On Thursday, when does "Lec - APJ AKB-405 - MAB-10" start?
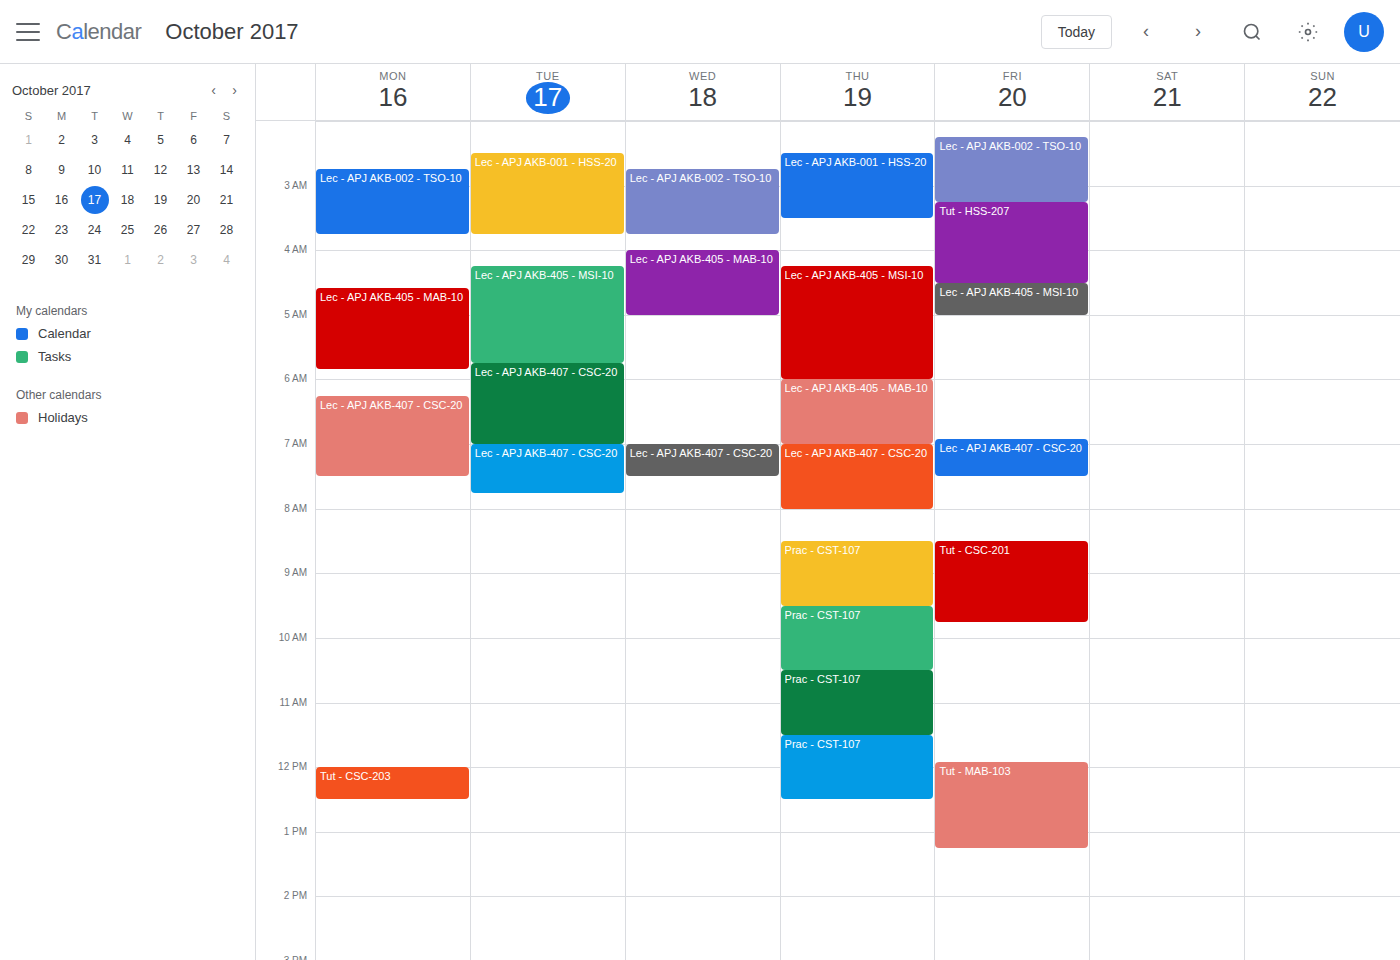
6:00 AM